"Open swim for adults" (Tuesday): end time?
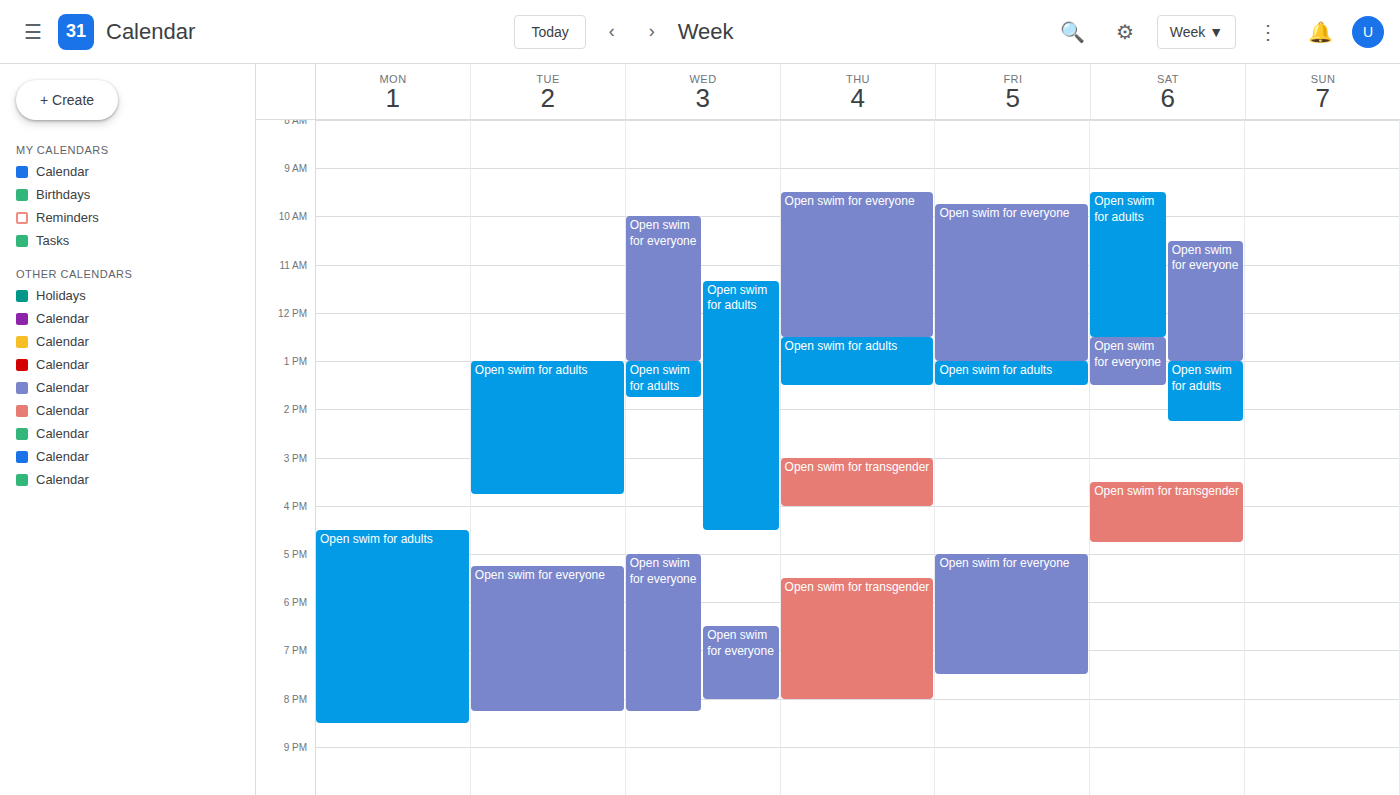
3:45 PM